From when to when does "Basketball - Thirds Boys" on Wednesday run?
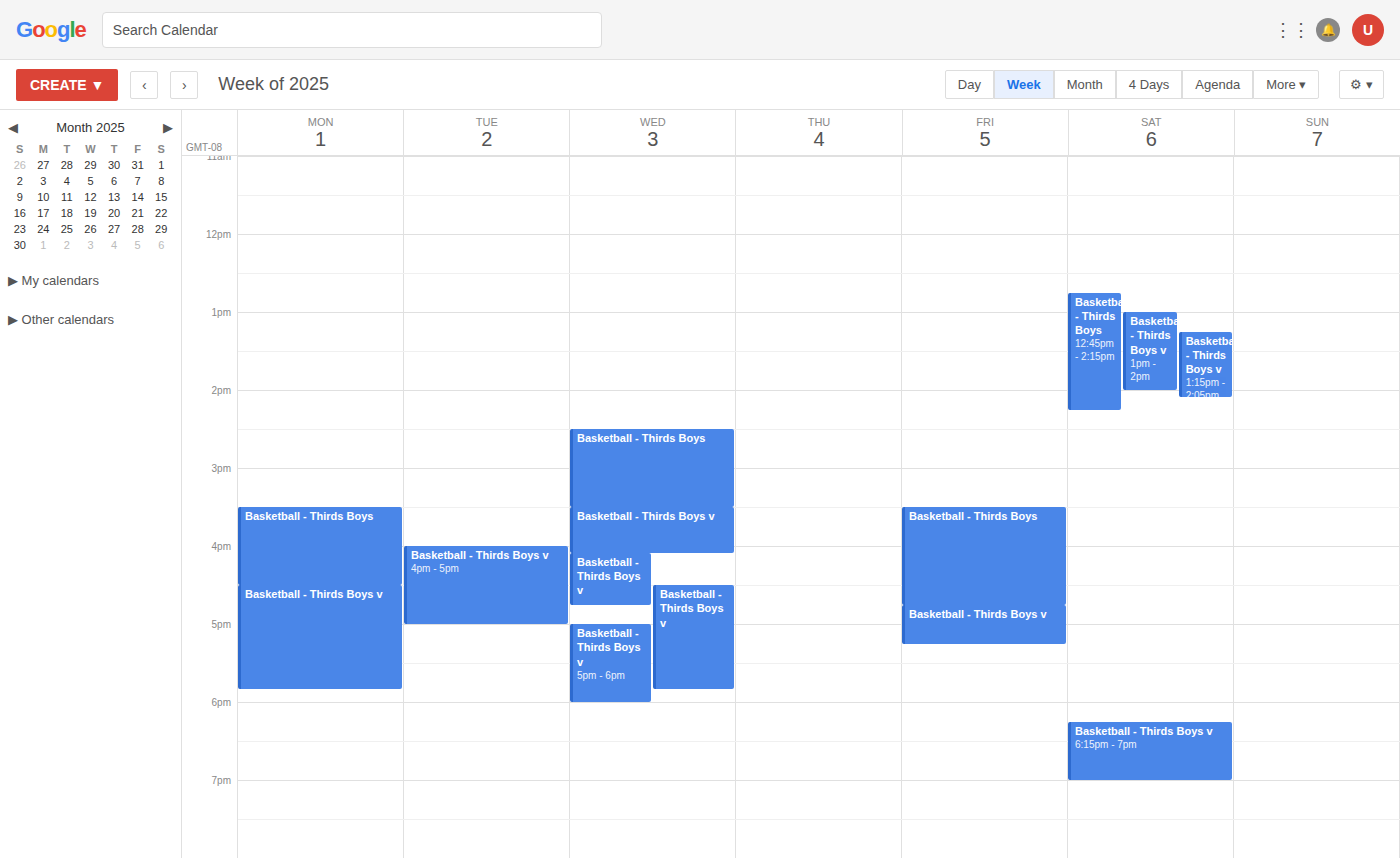
14:30 to 15:30